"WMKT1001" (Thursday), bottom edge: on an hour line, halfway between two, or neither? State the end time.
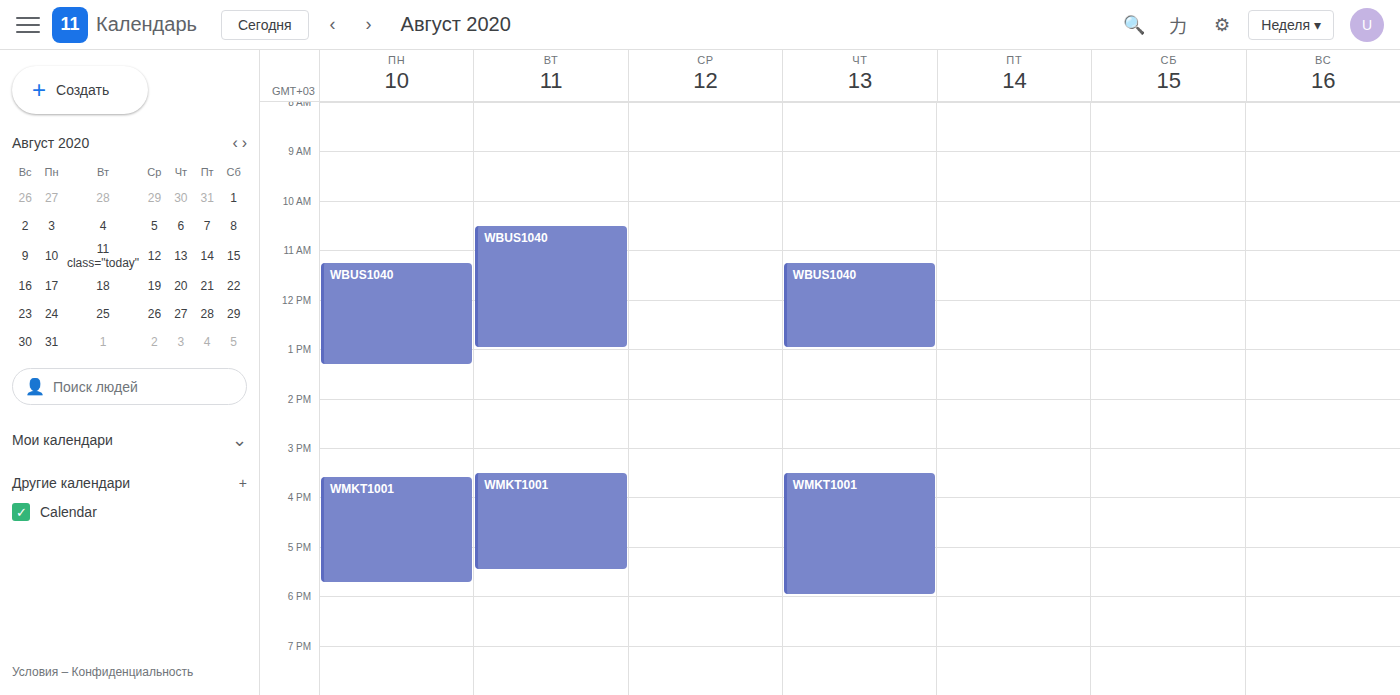
18:00 -- exactly on the 18:00 line.